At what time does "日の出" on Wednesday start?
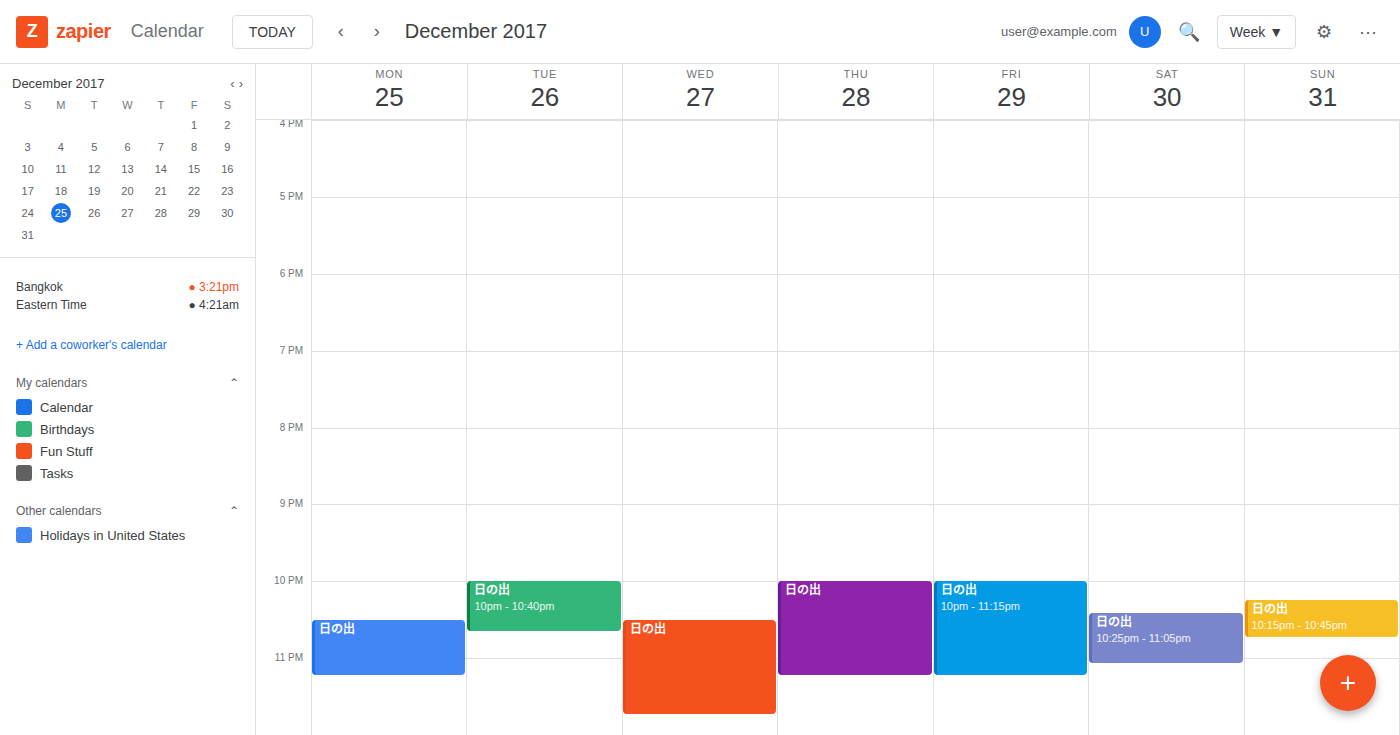
10:30 PM